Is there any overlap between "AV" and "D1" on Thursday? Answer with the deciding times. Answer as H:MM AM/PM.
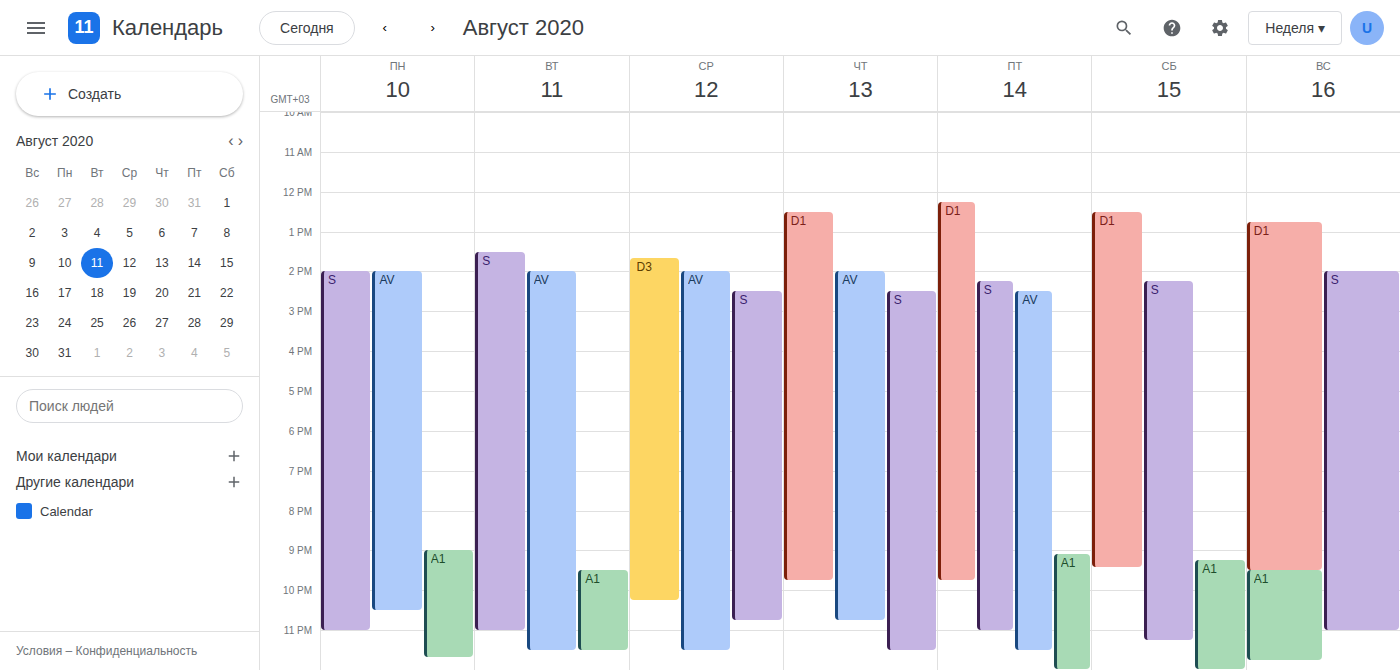
"AV" starts at 2:00 PM, before "D1" ends at 9:45 PM -- they overlap.